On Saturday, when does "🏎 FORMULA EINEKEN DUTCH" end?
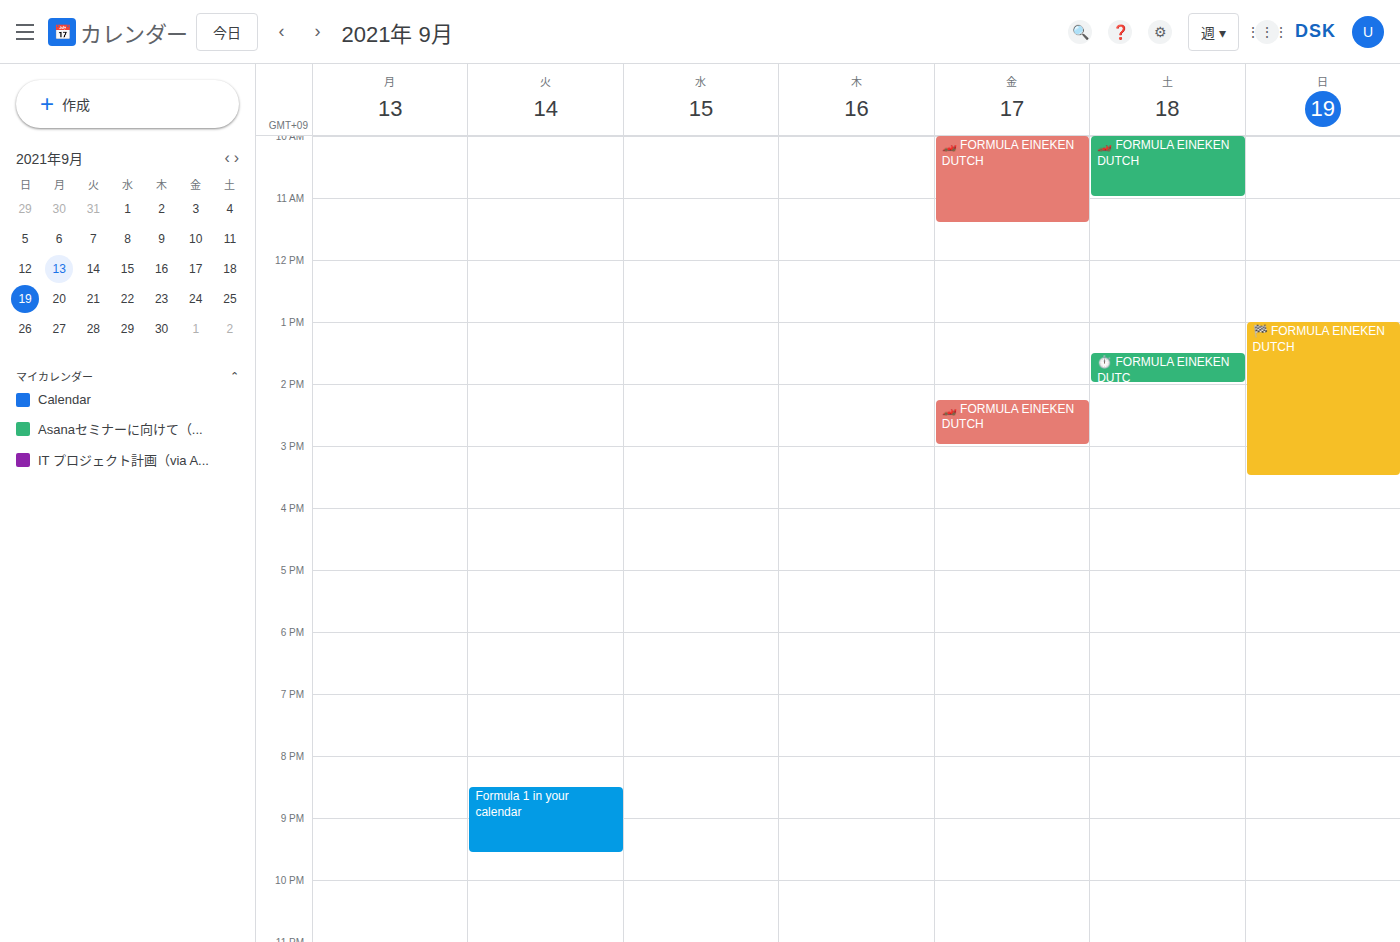
11:00 AM